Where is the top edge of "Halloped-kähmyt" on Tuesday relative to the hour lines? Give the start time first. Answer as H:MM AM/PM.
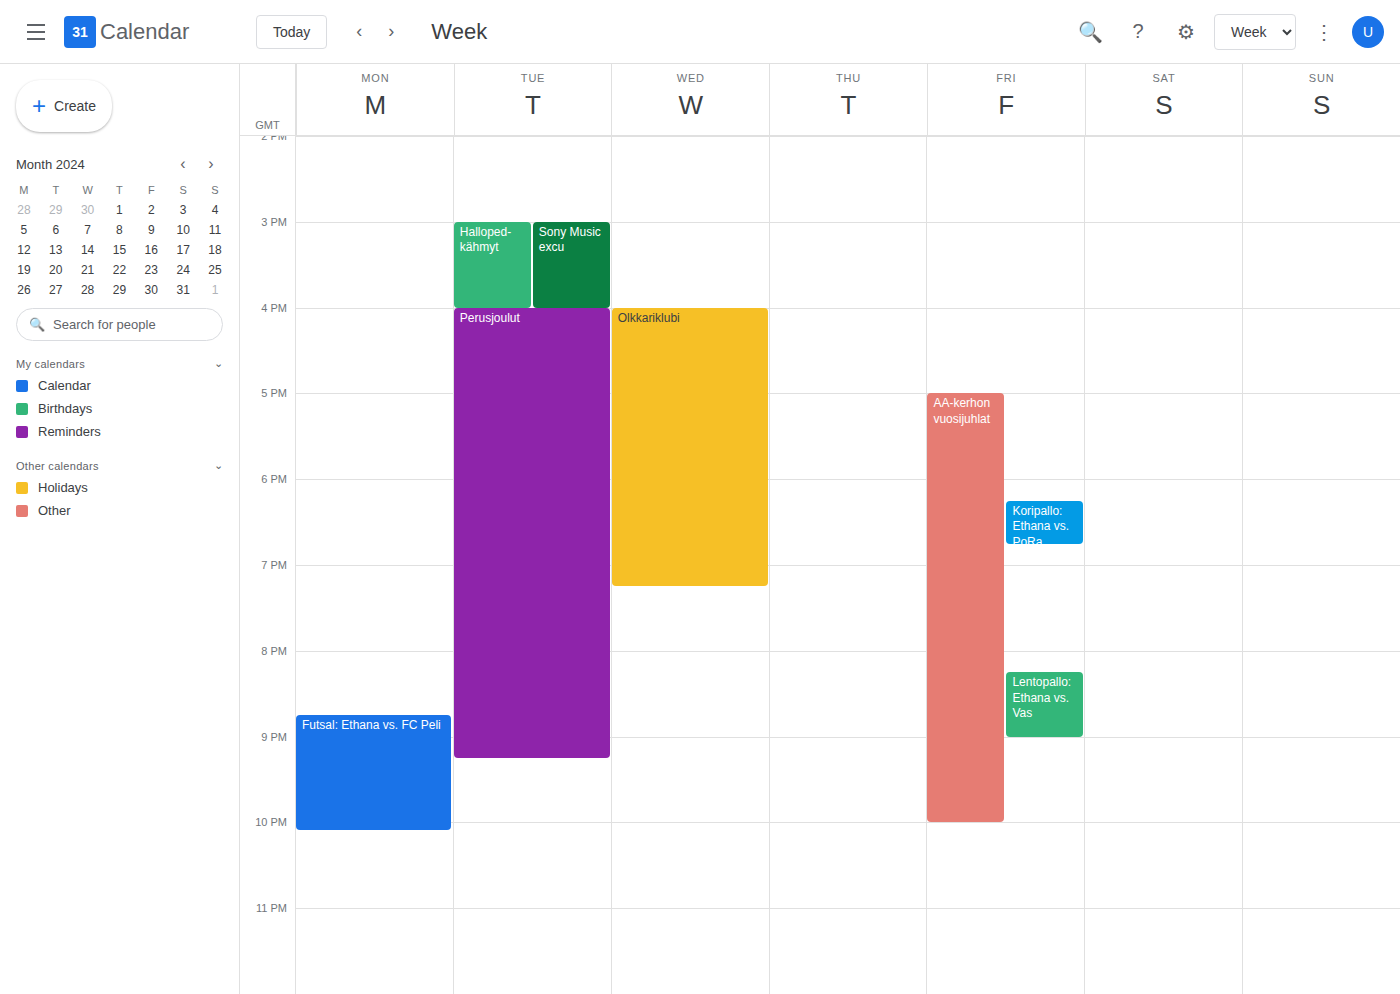
3:00 PM -- exactly on the 3 PM line.